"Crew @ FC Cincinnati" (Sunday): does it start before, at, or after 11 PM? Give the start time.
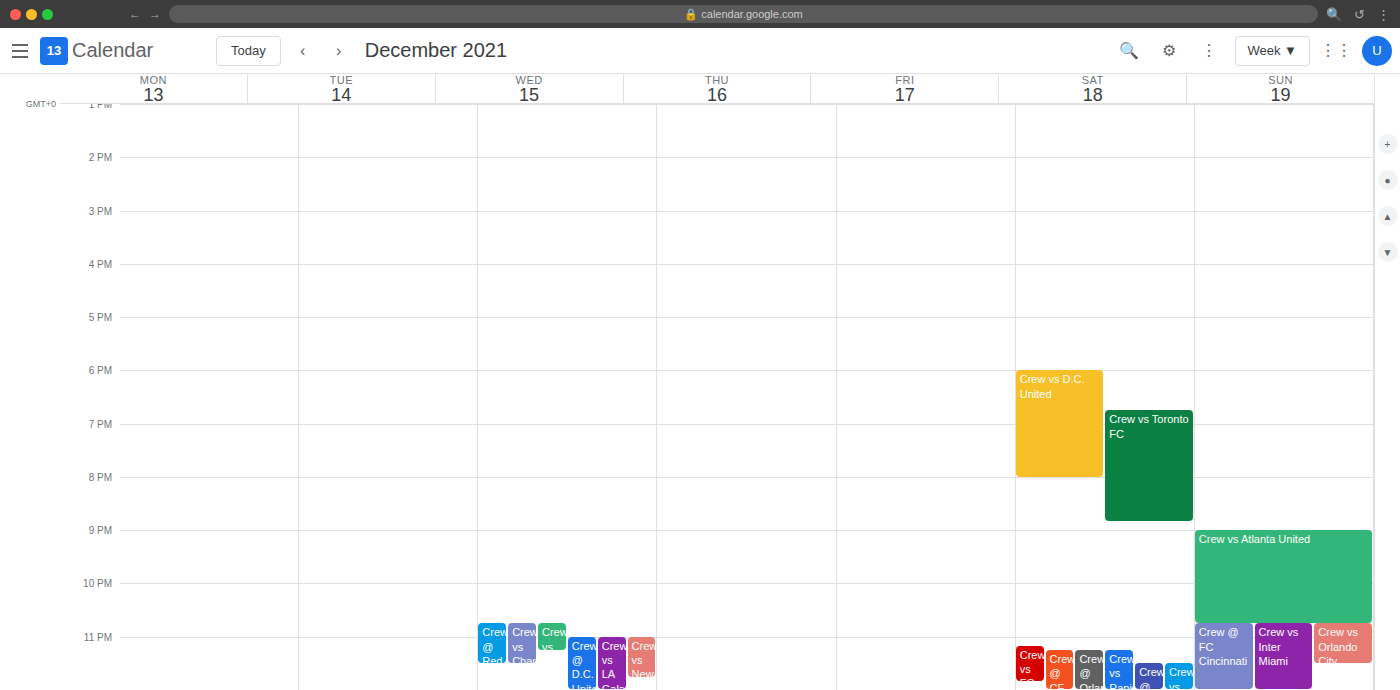
10:45 PM -- before 11 PM, 15 minutes above the 11 PM line.